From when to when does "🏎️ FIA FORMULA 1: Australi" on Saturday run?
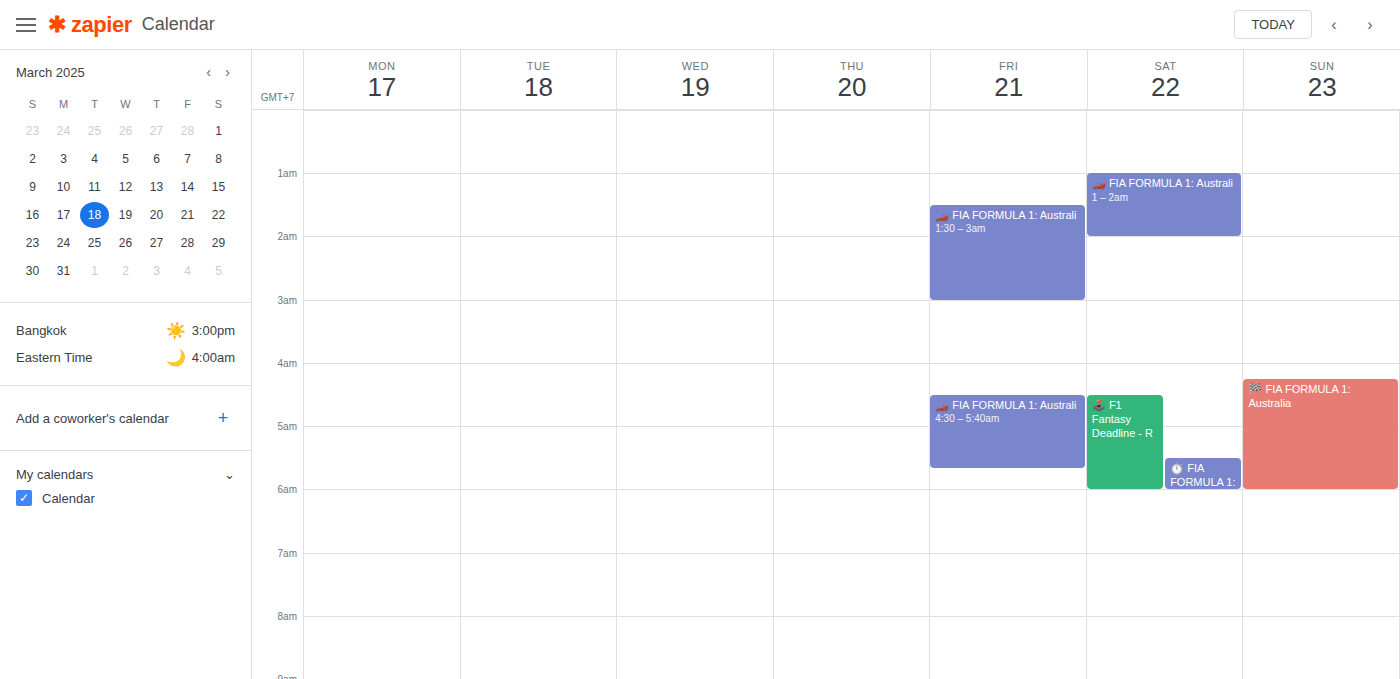
1:00 AM to 2:00 AM